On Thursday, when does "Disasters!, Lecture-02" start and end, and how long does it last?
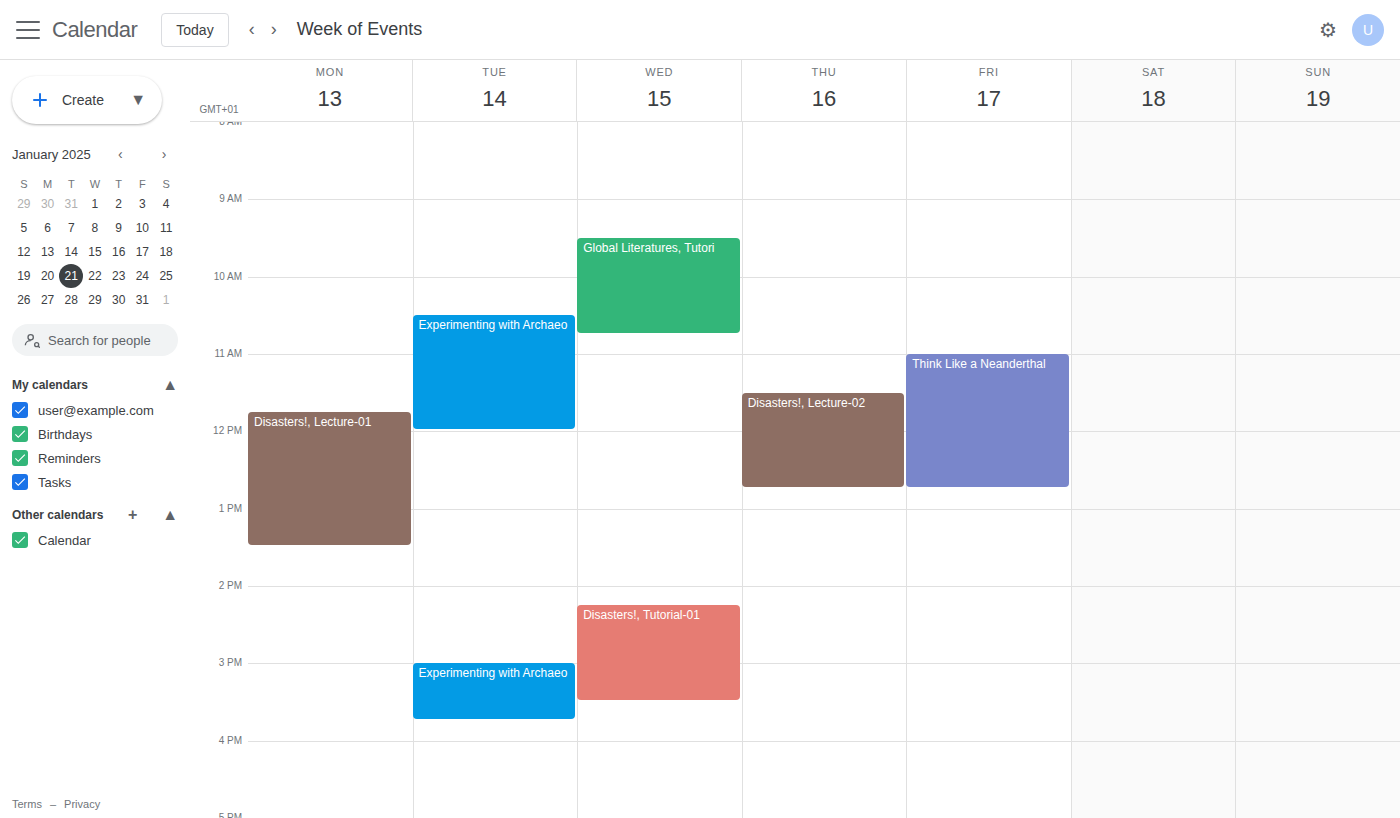
11:30 AM to 12:45 PM, 1 hour 15 minutes